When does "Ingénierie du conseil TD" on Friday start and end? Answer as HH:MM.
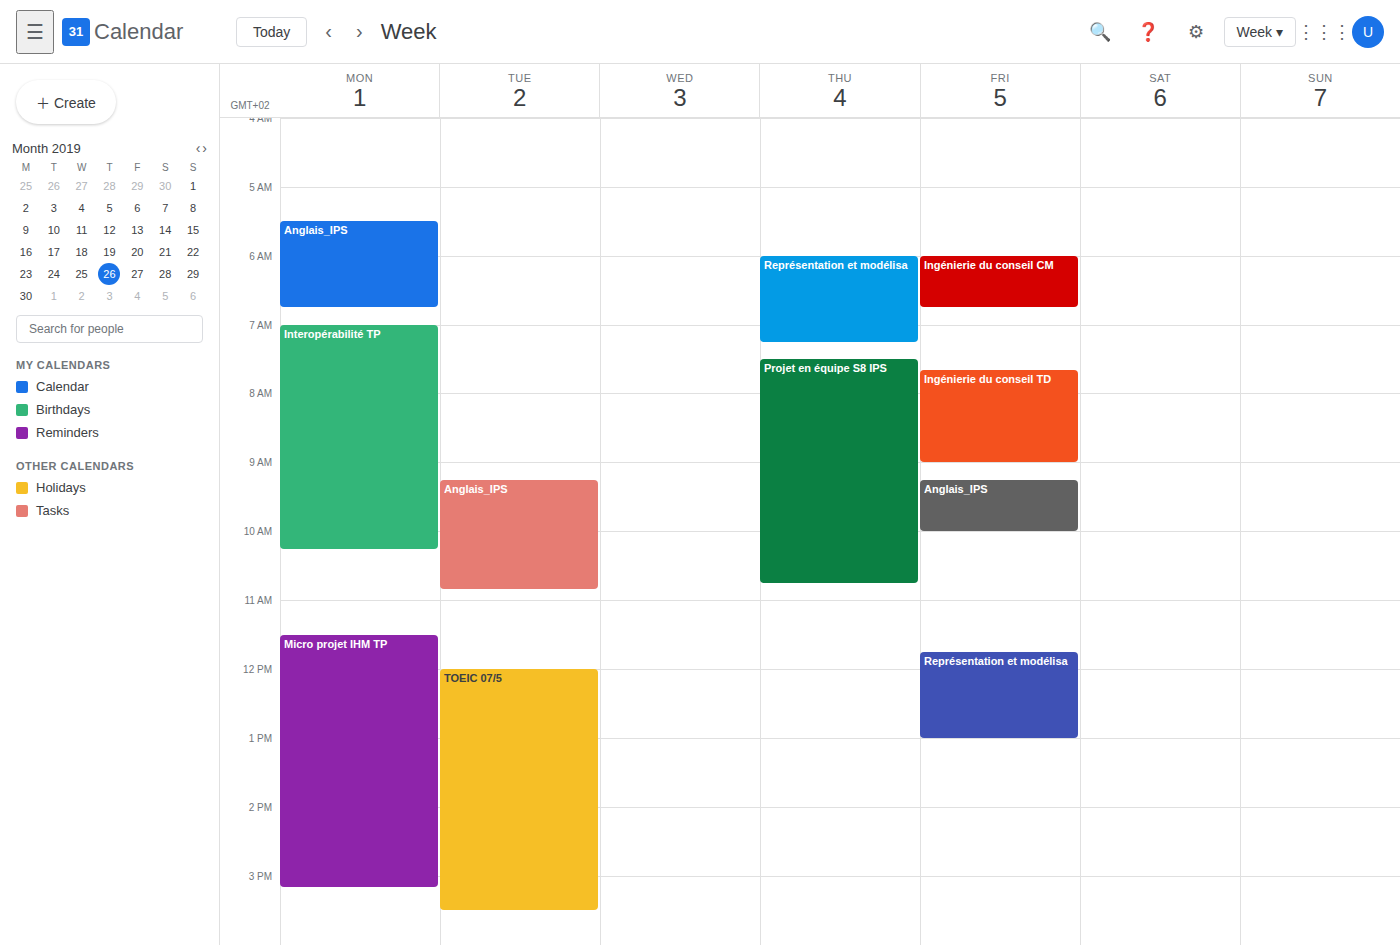
07:40 to 09:00